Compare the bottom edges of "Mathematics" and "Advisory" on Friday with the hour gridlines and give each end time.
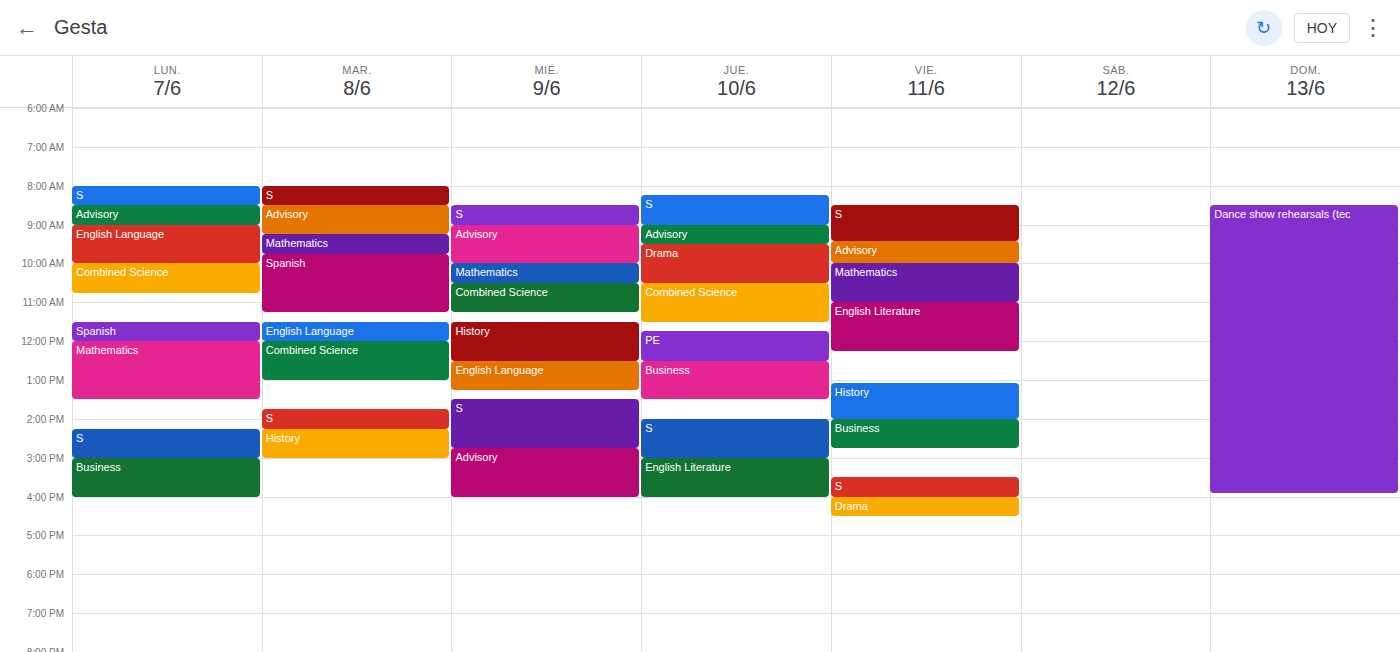
"Mathematics": 11:00 AM, exactly on the 11 AM line. "Advisory": 10:00 AM, exactly on the 10 AM line.